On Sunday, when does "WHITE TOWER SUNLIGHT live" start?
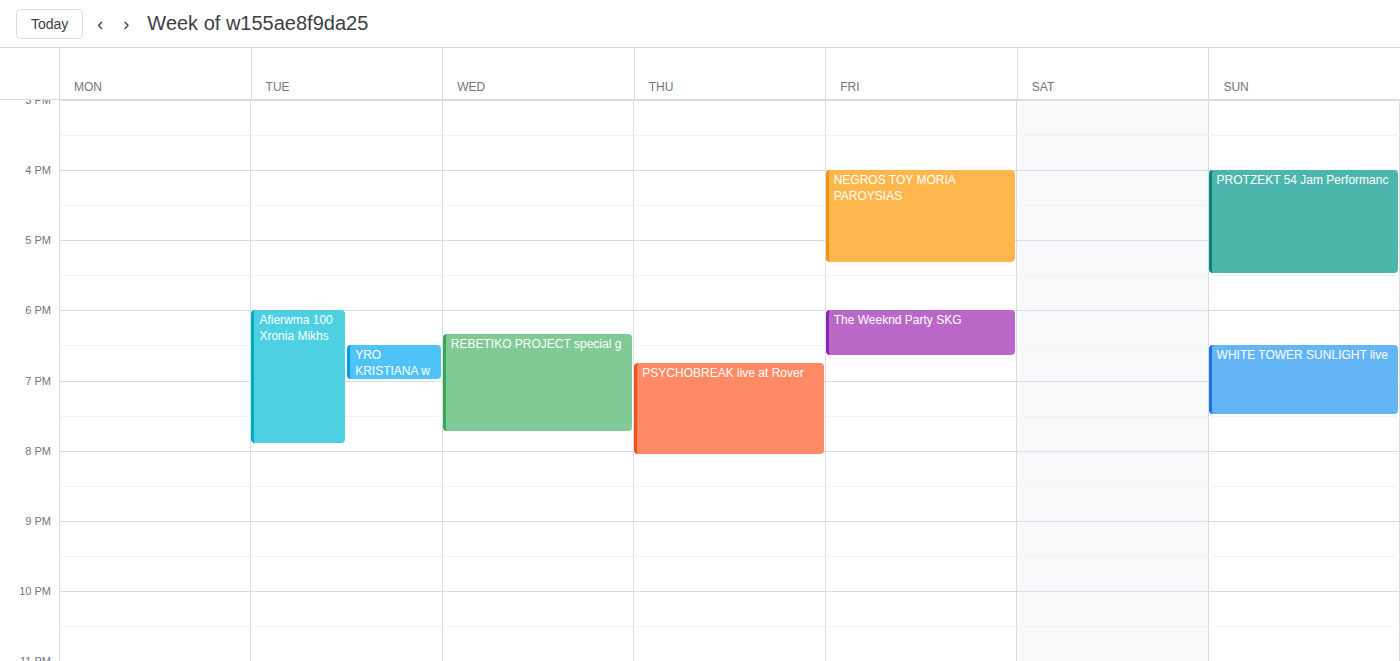
6:30 PM